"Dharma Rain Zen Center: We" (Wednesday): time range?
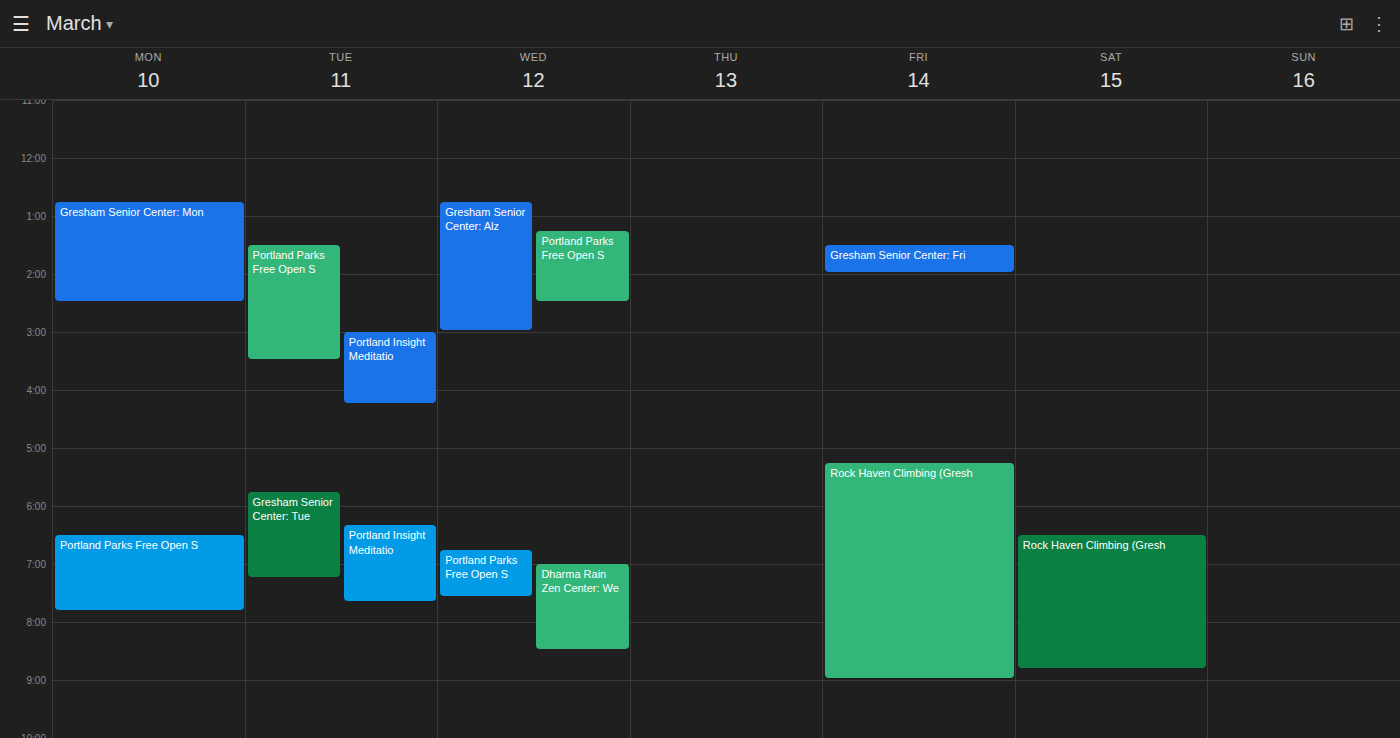
19:00 to 20:30